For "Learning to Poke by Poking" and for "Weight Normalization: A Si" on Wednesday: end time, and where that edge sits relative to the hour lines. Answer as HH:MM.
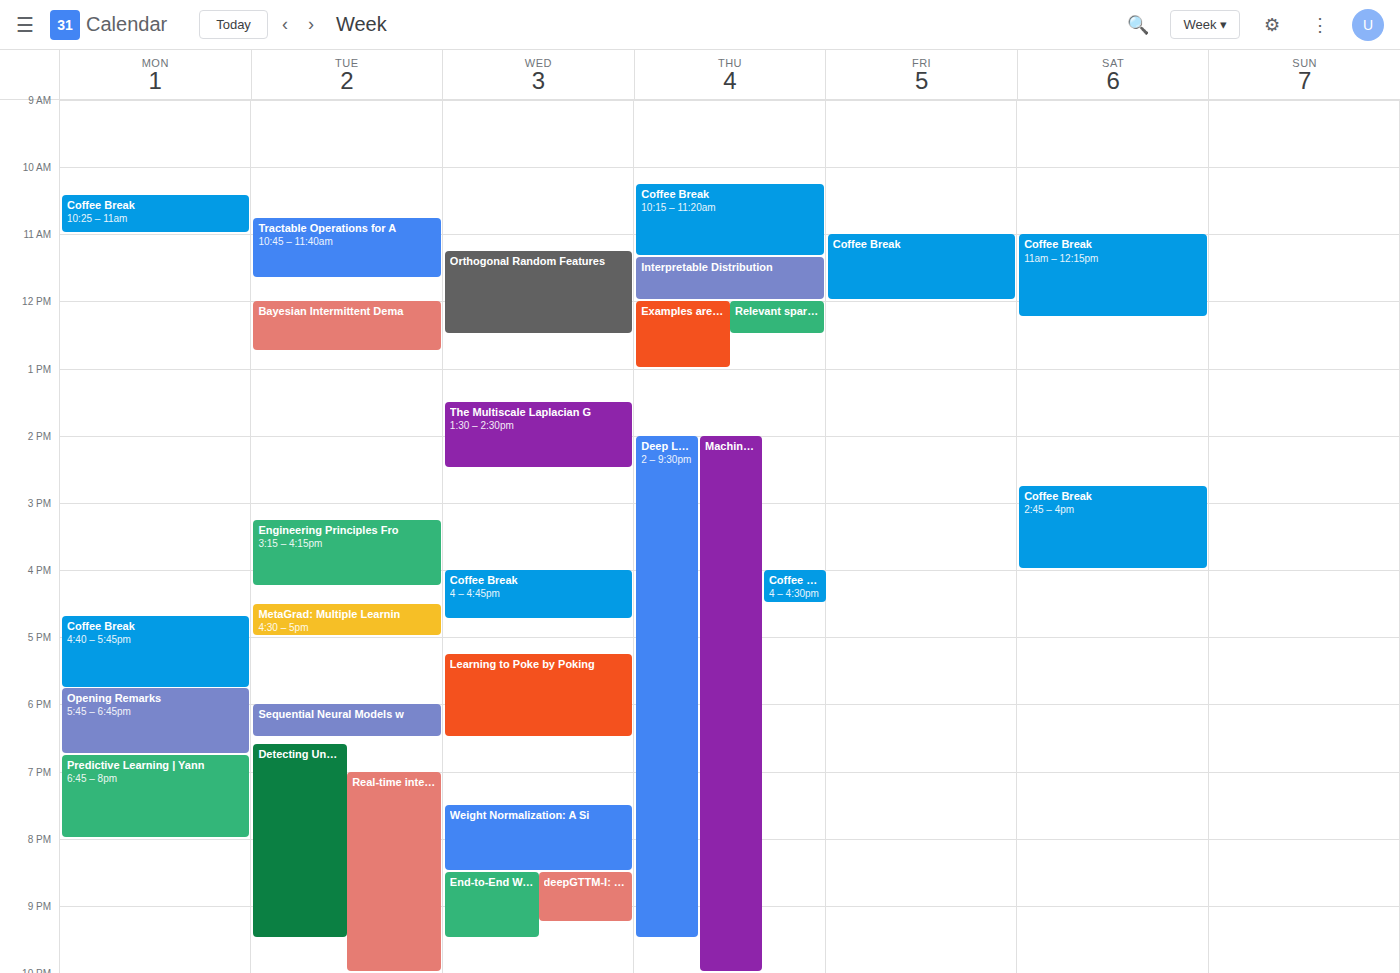
"Learning to Poke by Poking": 18:30, halfway between the 18:00 and 19:00 lines. "Weight Normalization: A Si": 20:30, halfway between the 20:00 and 21:00 lines.